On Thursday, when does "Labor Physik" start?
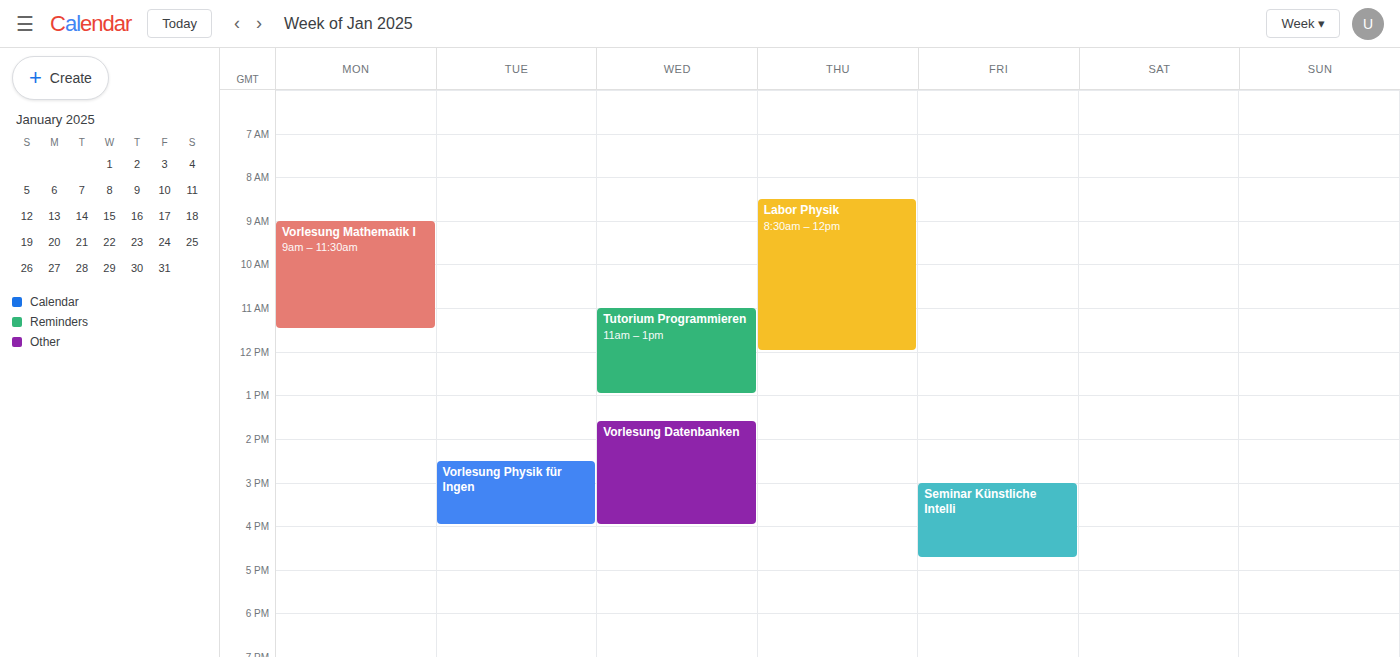
8:30 AM